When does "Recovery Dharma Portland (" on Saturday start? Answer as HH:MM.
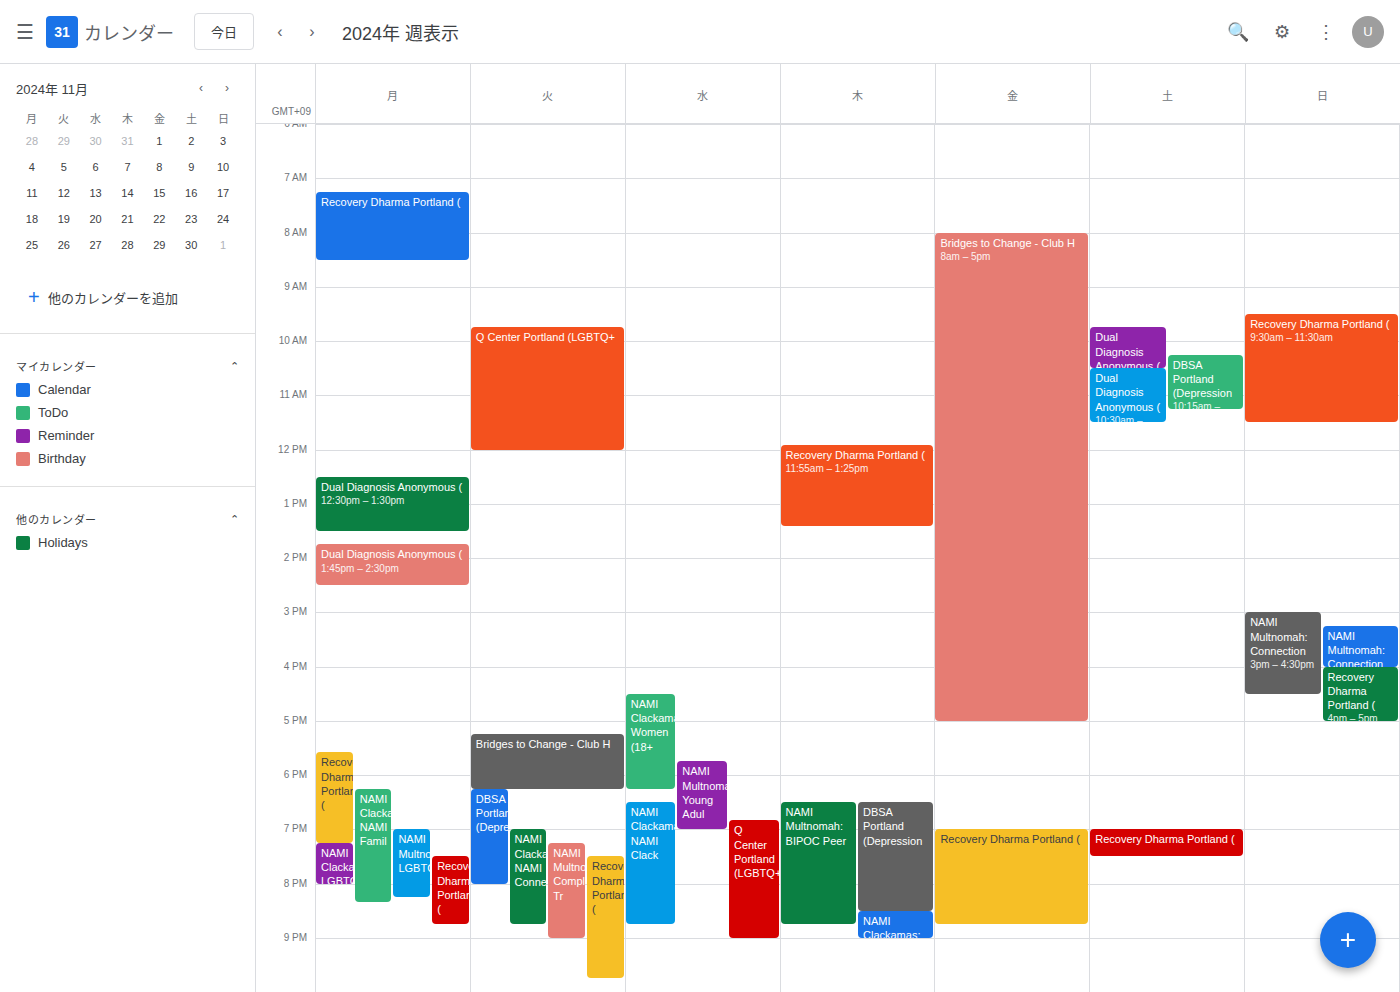
19:00